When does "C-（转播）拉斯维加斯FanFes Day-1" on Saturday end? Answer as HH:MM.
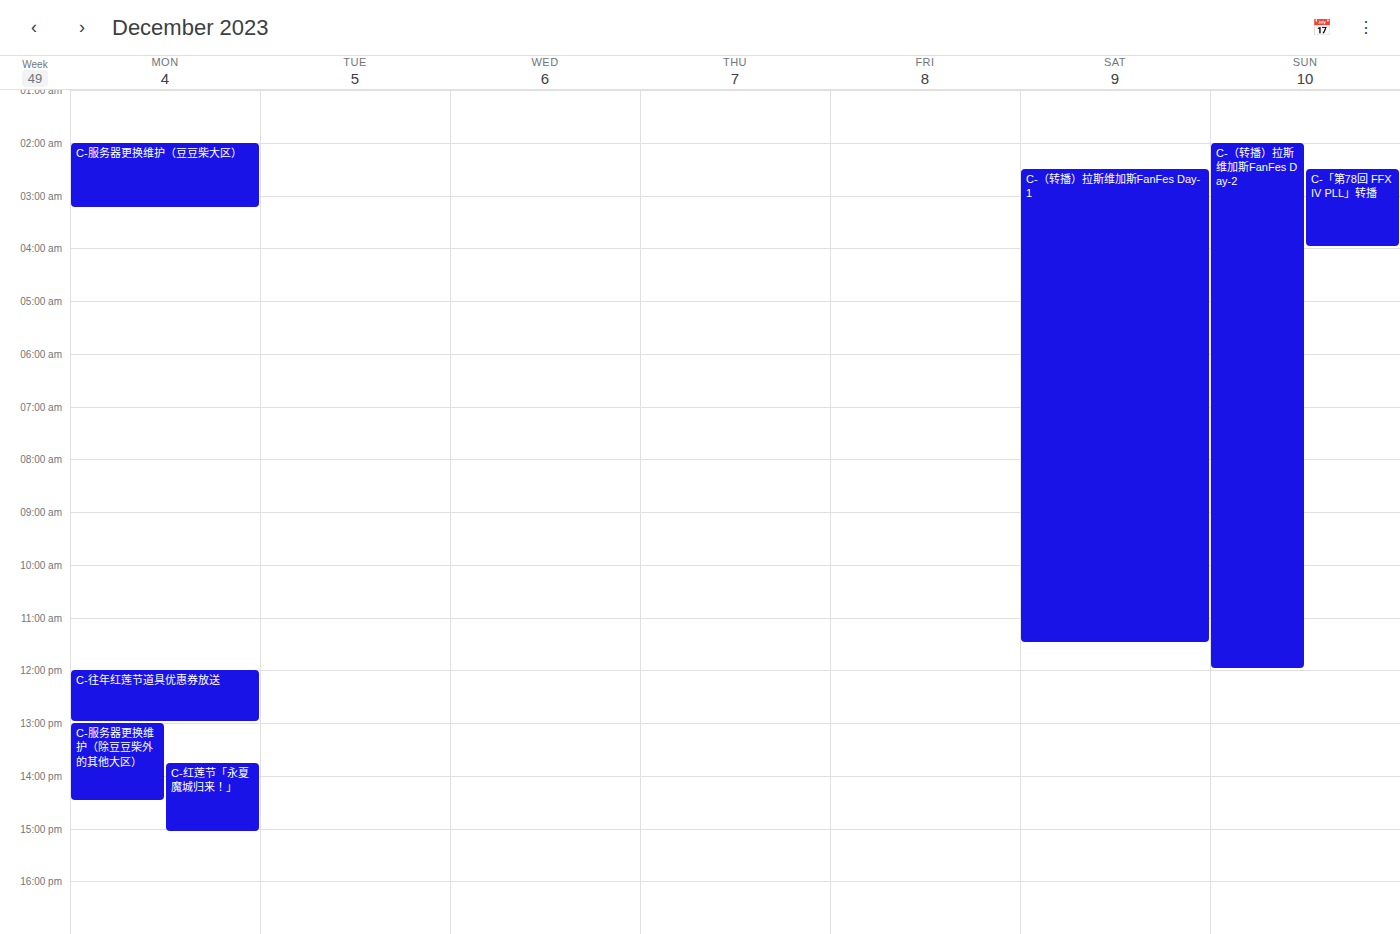
11:30